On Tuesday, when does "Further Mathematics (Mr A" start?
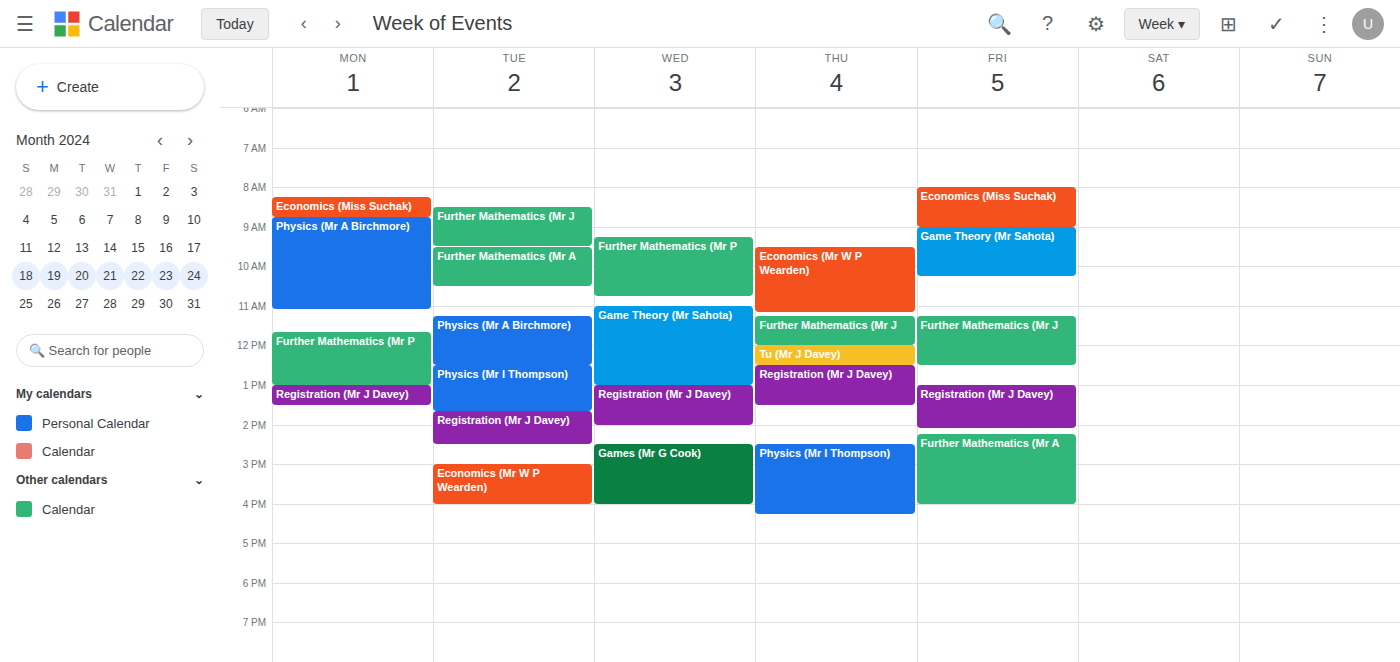
9:30 AM